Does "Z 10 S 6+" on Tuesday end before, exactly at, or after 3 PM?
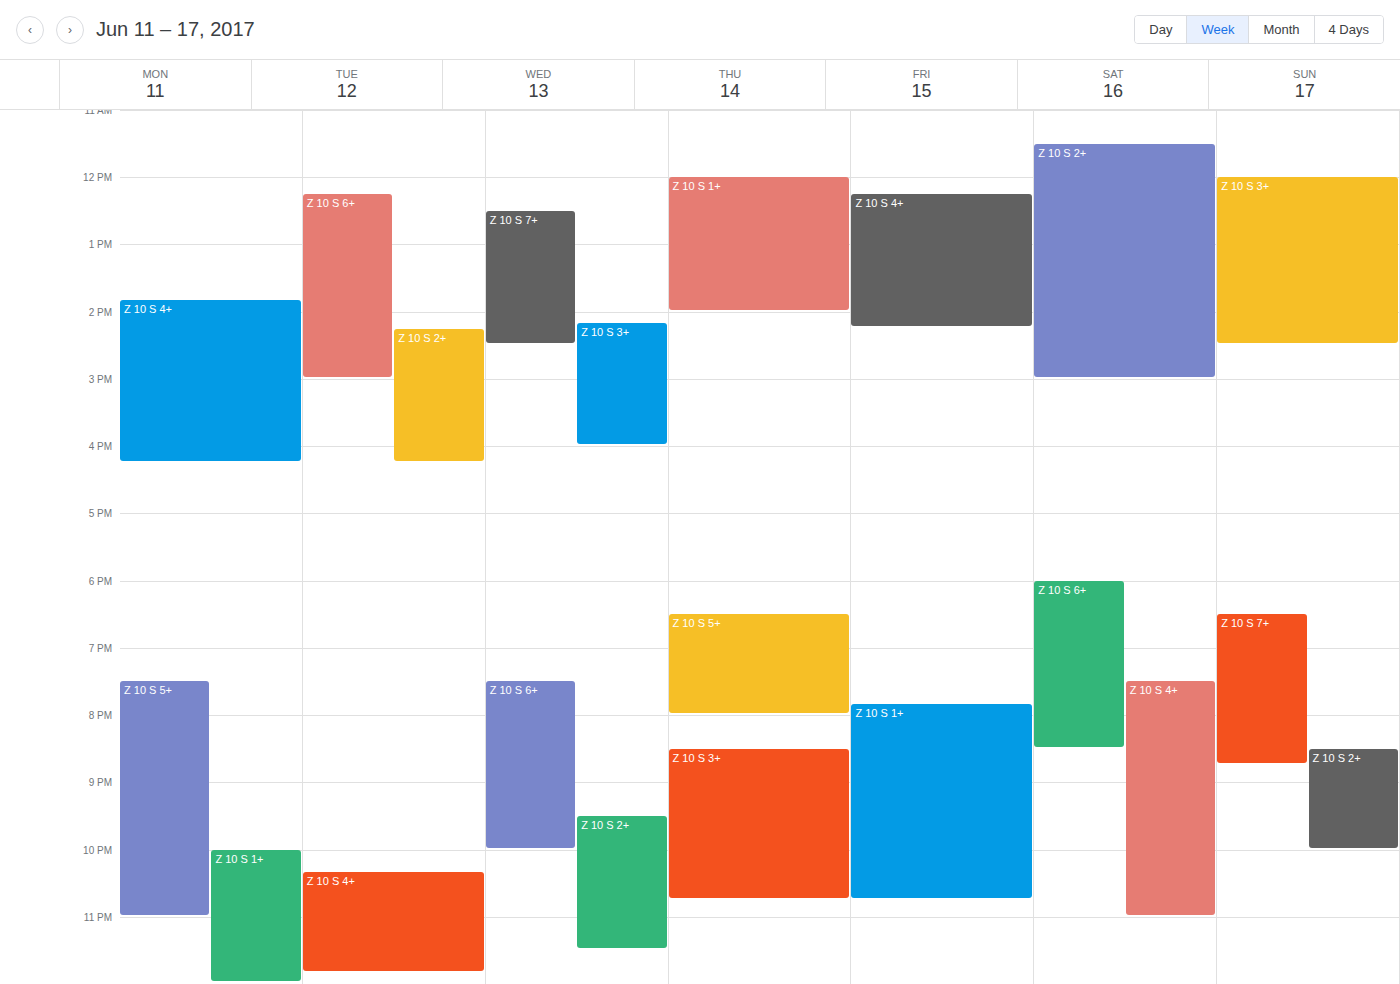
3:00 PM -- exactly at 3 PM, on the 3 PM line.